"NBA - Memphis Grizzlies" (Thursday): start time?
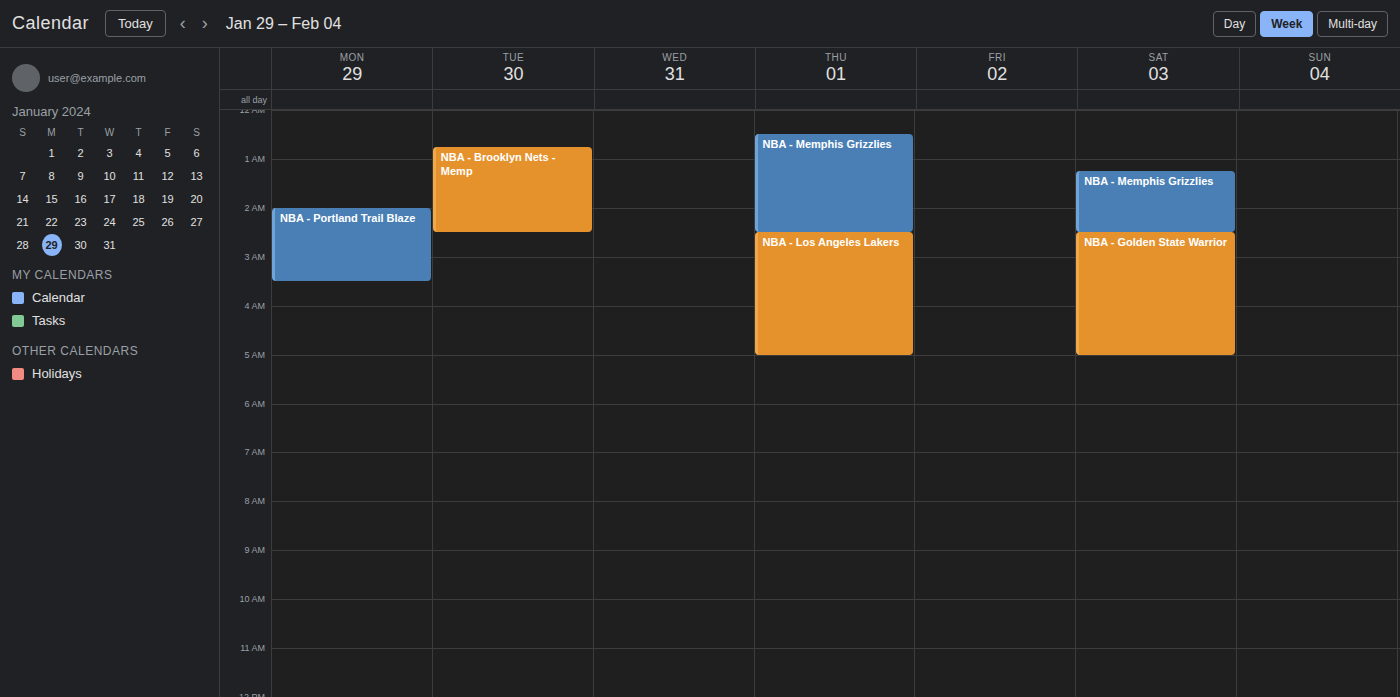
12:30 AM